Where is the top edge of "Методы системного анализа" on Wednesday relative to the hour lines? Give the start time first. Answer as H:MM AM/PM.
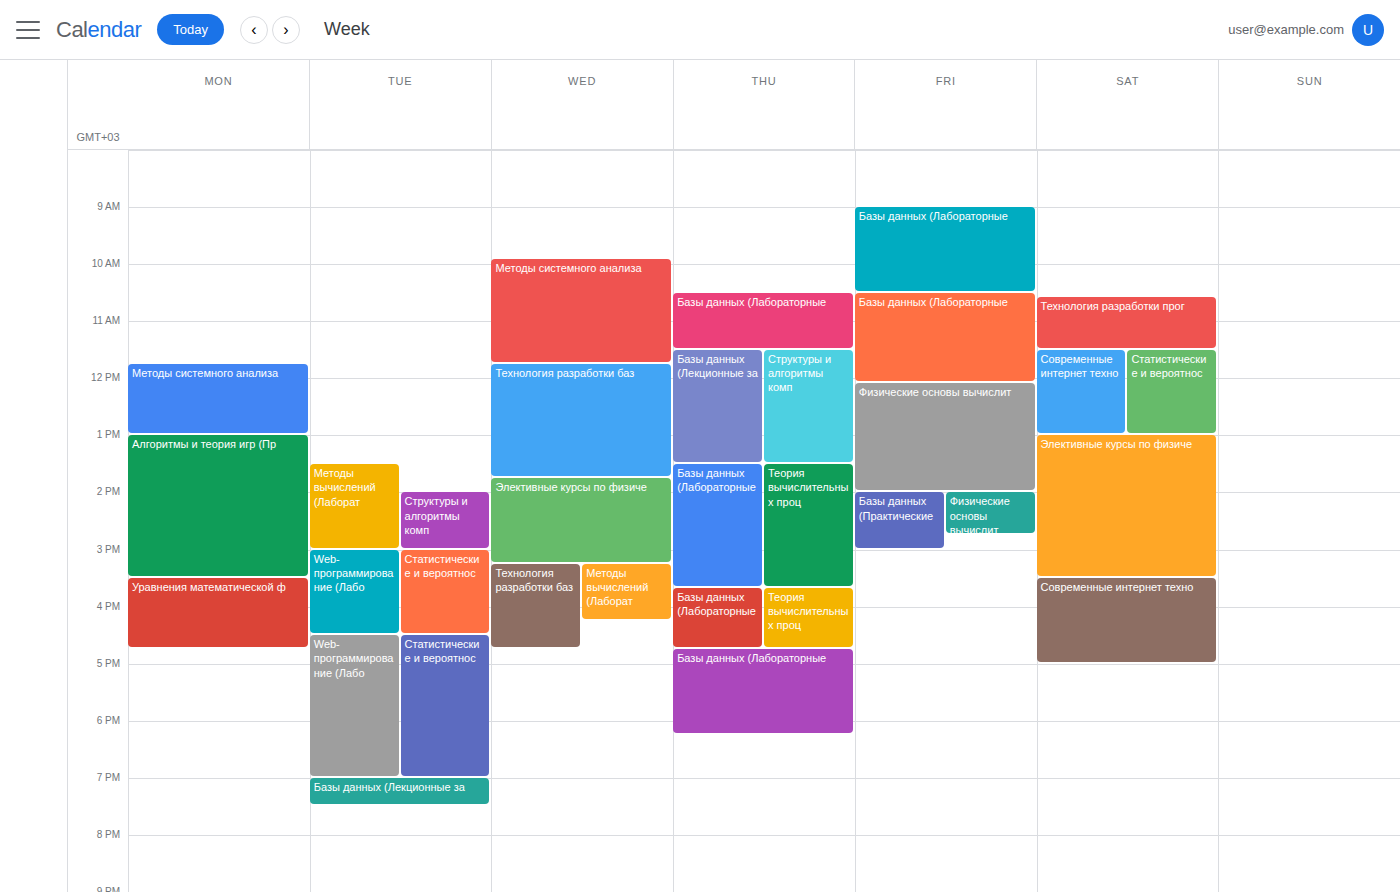
9:55 AM -- neither: 55 minutes below the 9 AM line and 5 minutes above the 10 AM line.